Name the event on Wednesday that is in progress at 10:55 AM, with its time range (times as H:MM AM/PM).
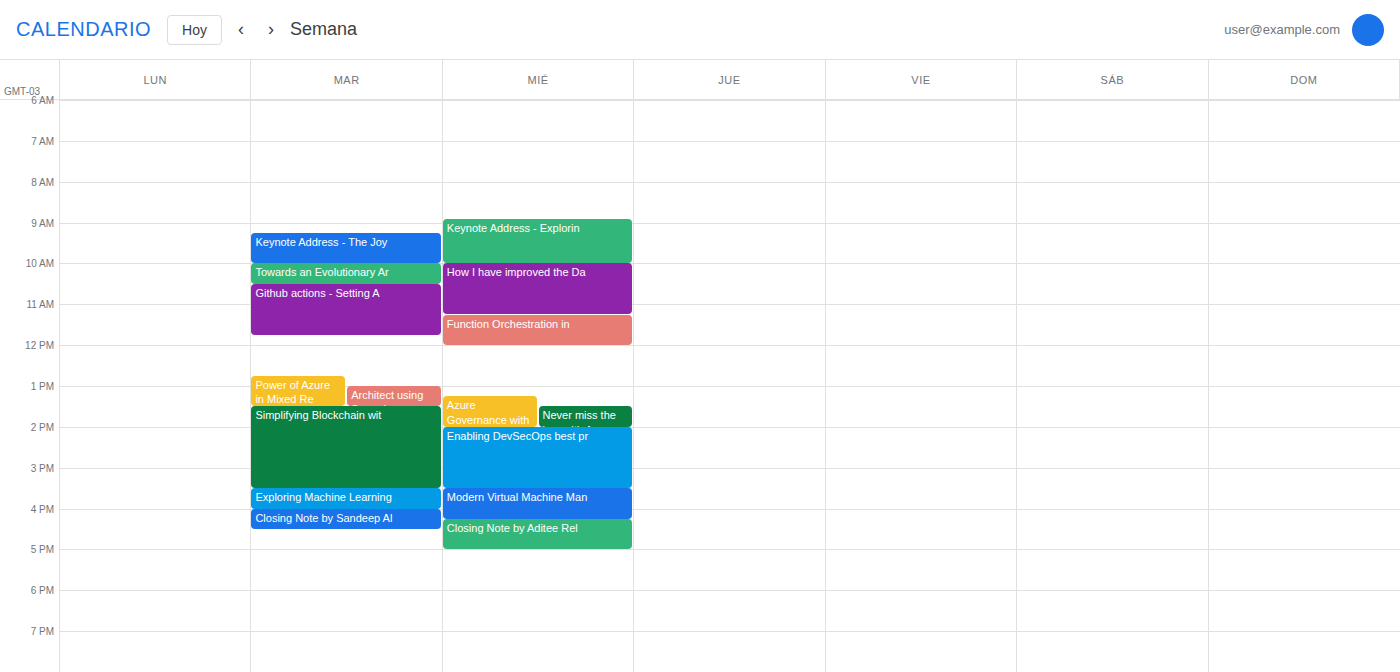
"How I have improved the Da", 10:00 AM to 11:15 AM